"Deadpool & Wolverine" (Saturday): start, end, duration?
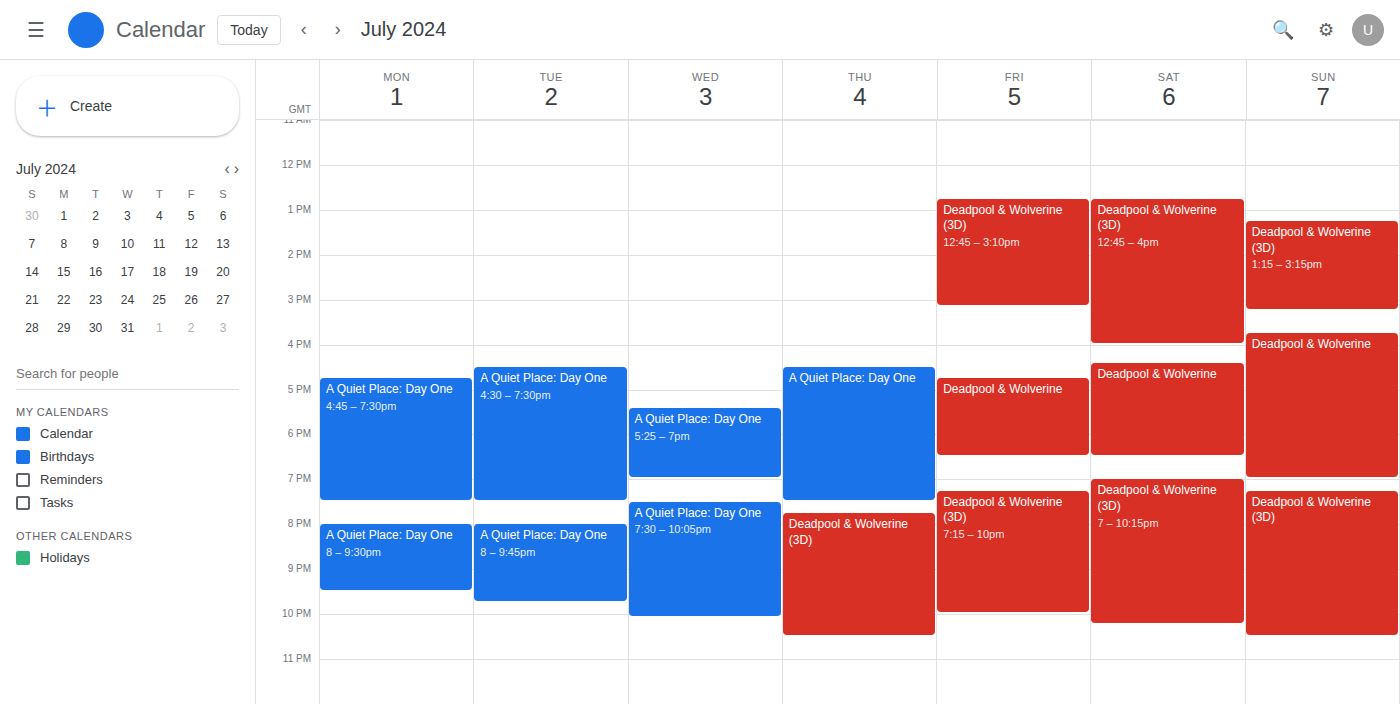
4:25 PM to 6:30 PM, 2 hours 5 minutes